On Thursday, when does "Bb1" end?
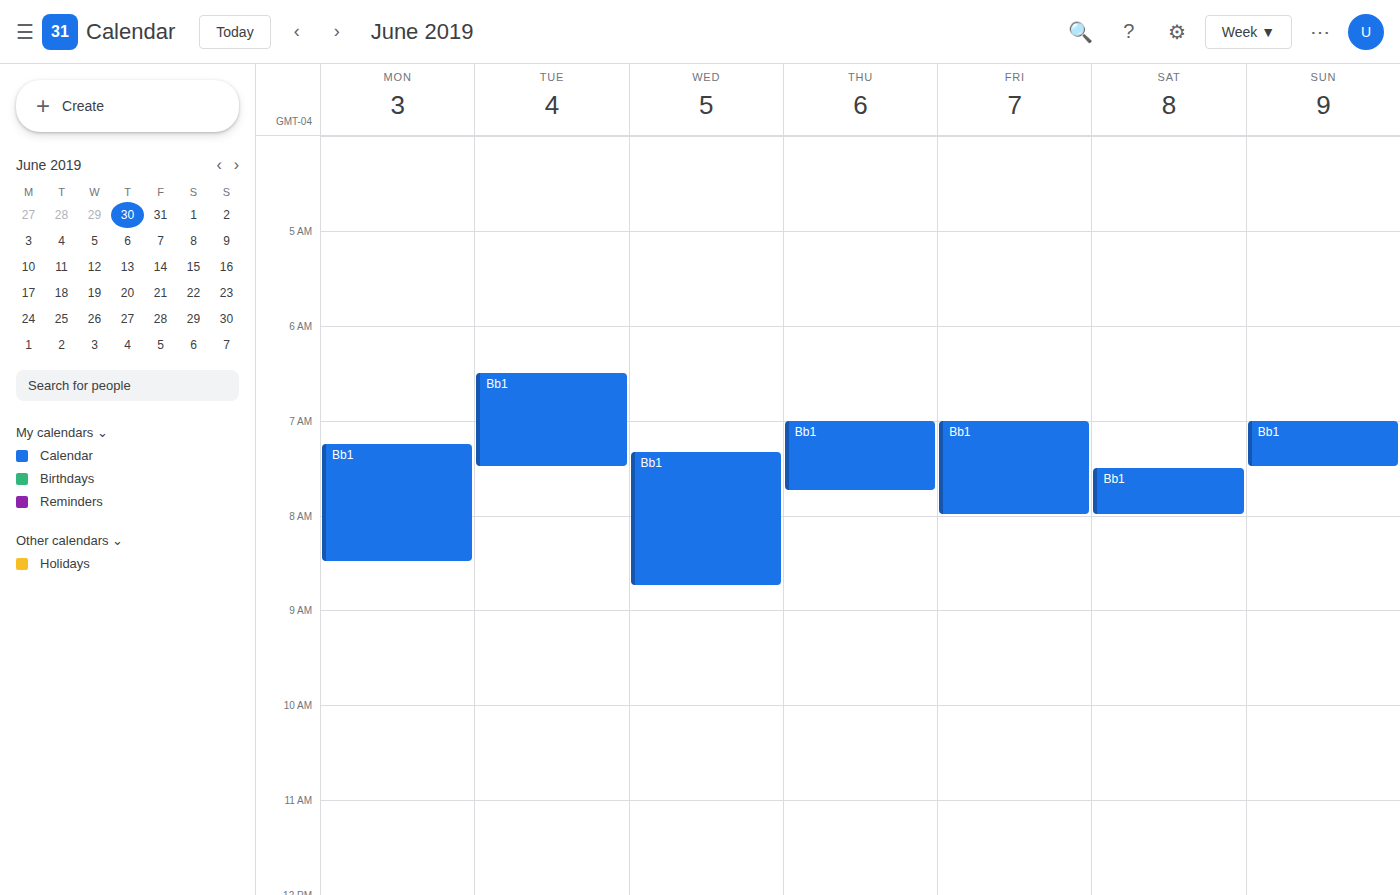
7:45 AM